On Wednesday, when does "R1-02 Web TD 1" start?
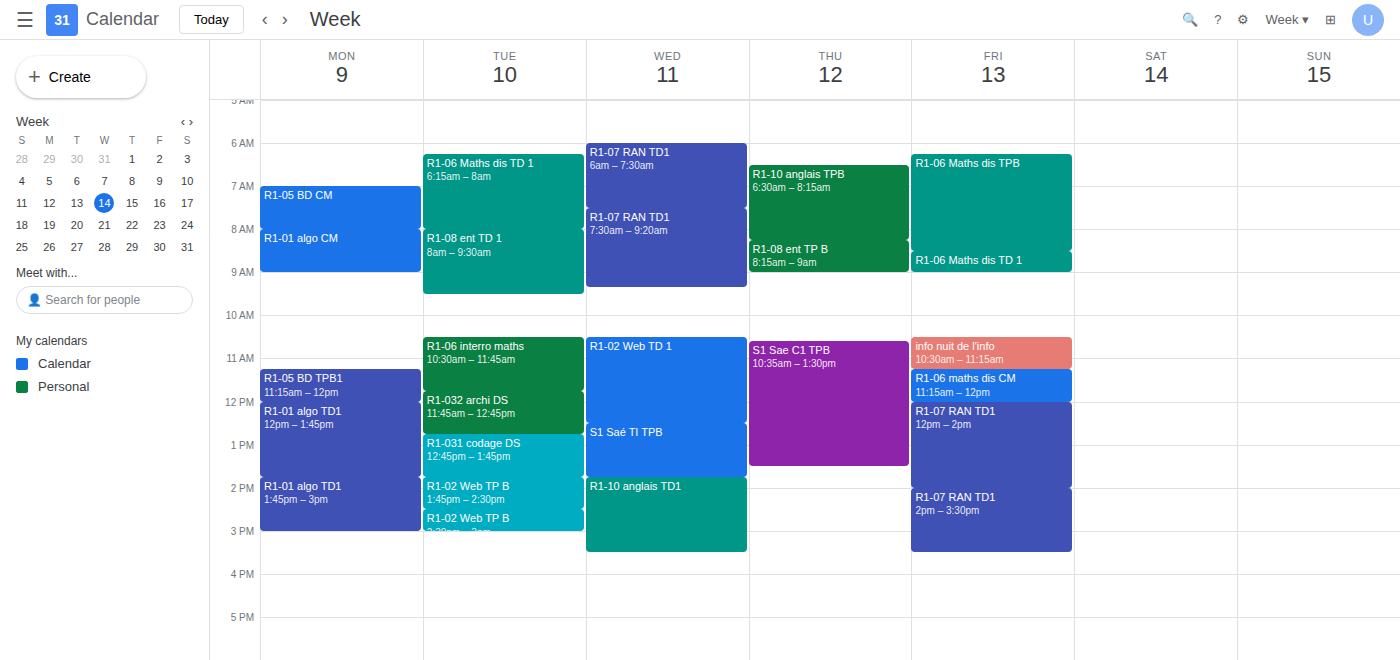
10:30